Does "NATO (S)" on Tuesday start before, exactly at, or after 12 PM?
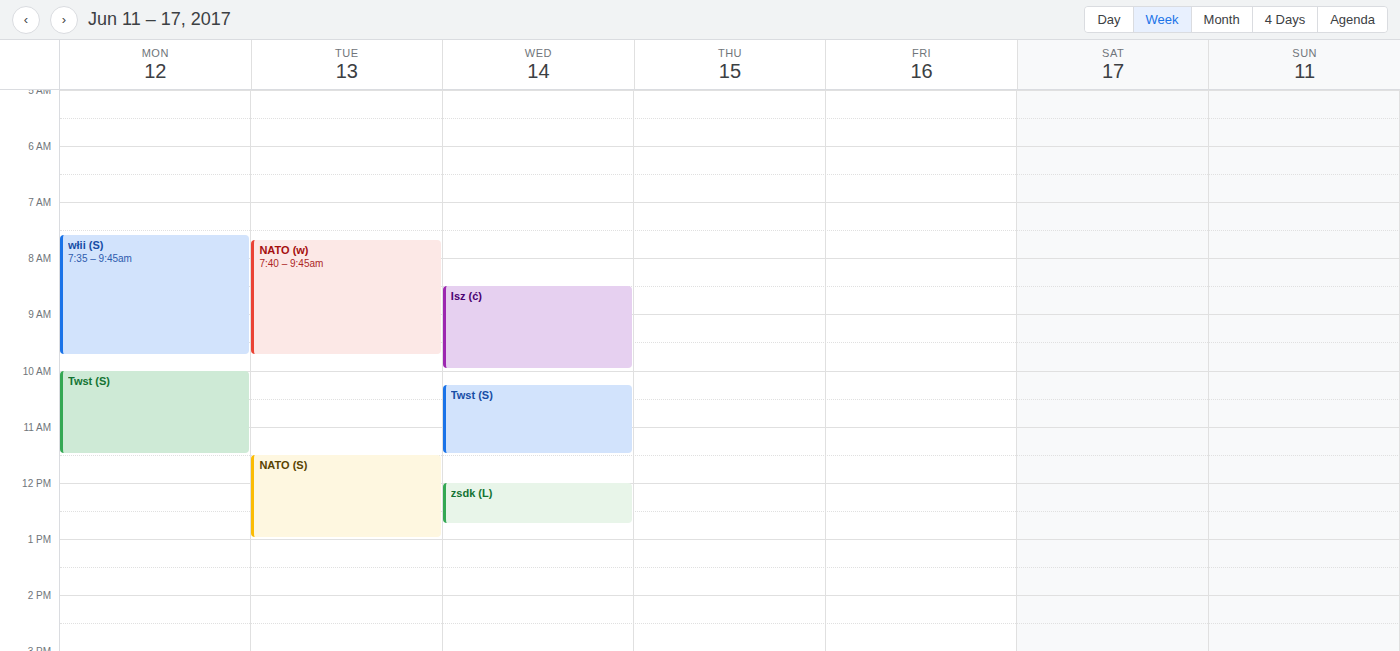
11:30 AM -- before 12 PM, 30 minutes above the 12 PM line.